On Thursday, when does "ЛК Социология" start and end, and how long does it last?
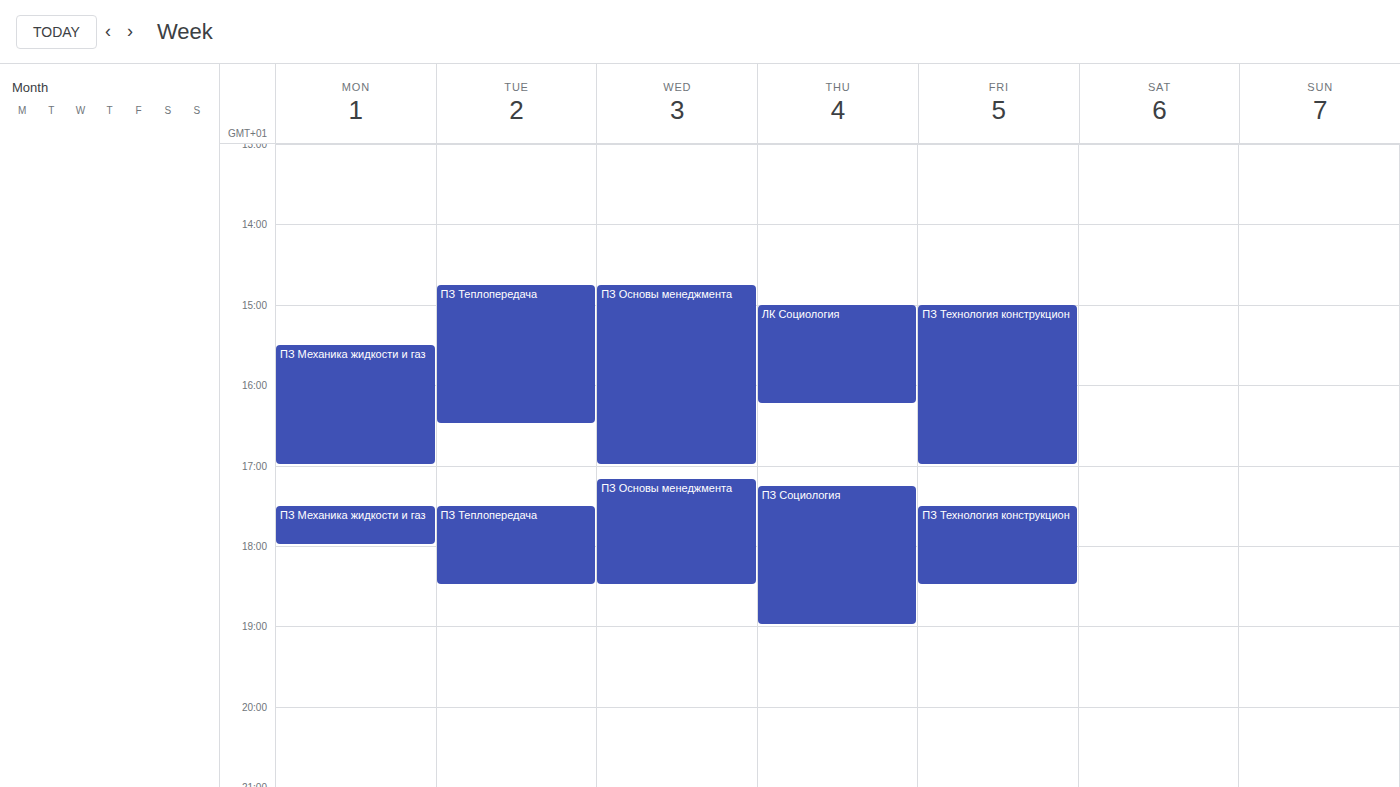
3:00 PM to 4:15 PM, 1 hour 15 minutes